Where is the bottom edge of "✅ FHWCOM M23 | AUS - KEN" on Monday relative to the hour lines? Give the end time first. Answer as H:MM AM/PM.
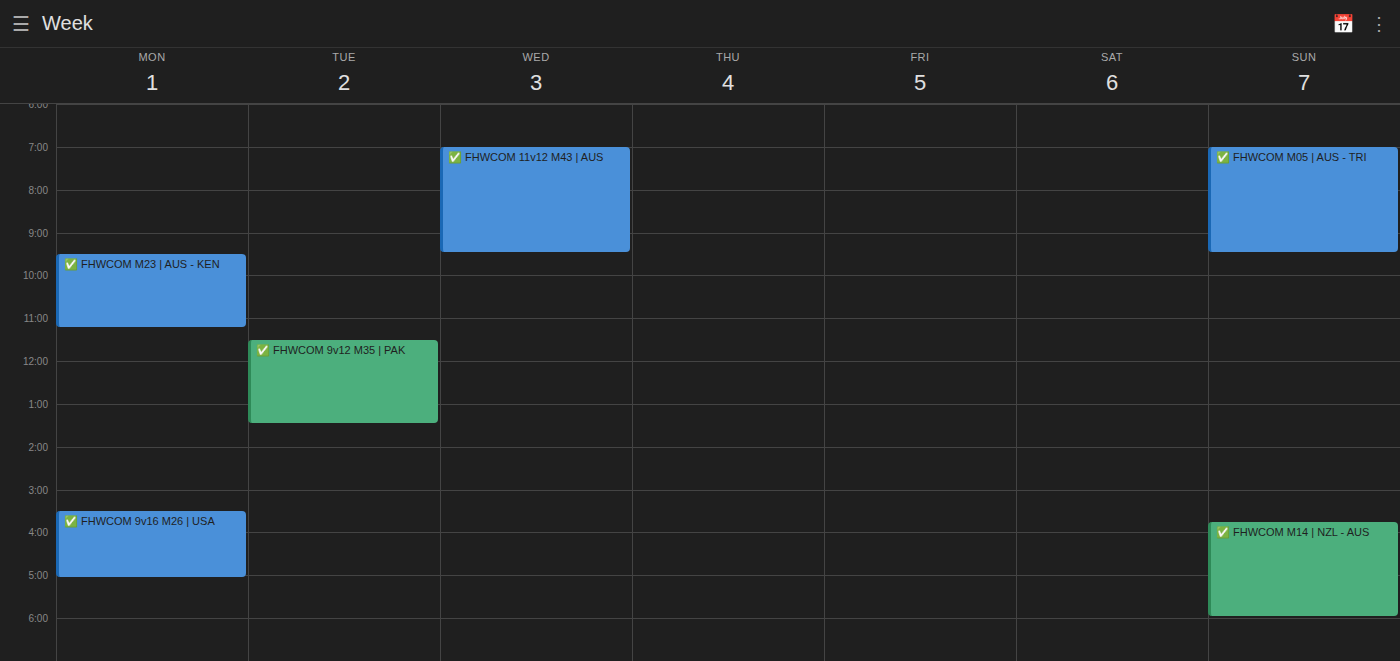
11:15 AM -- neither: a quarter of the way from the 11 AM line to the 12 PM line.